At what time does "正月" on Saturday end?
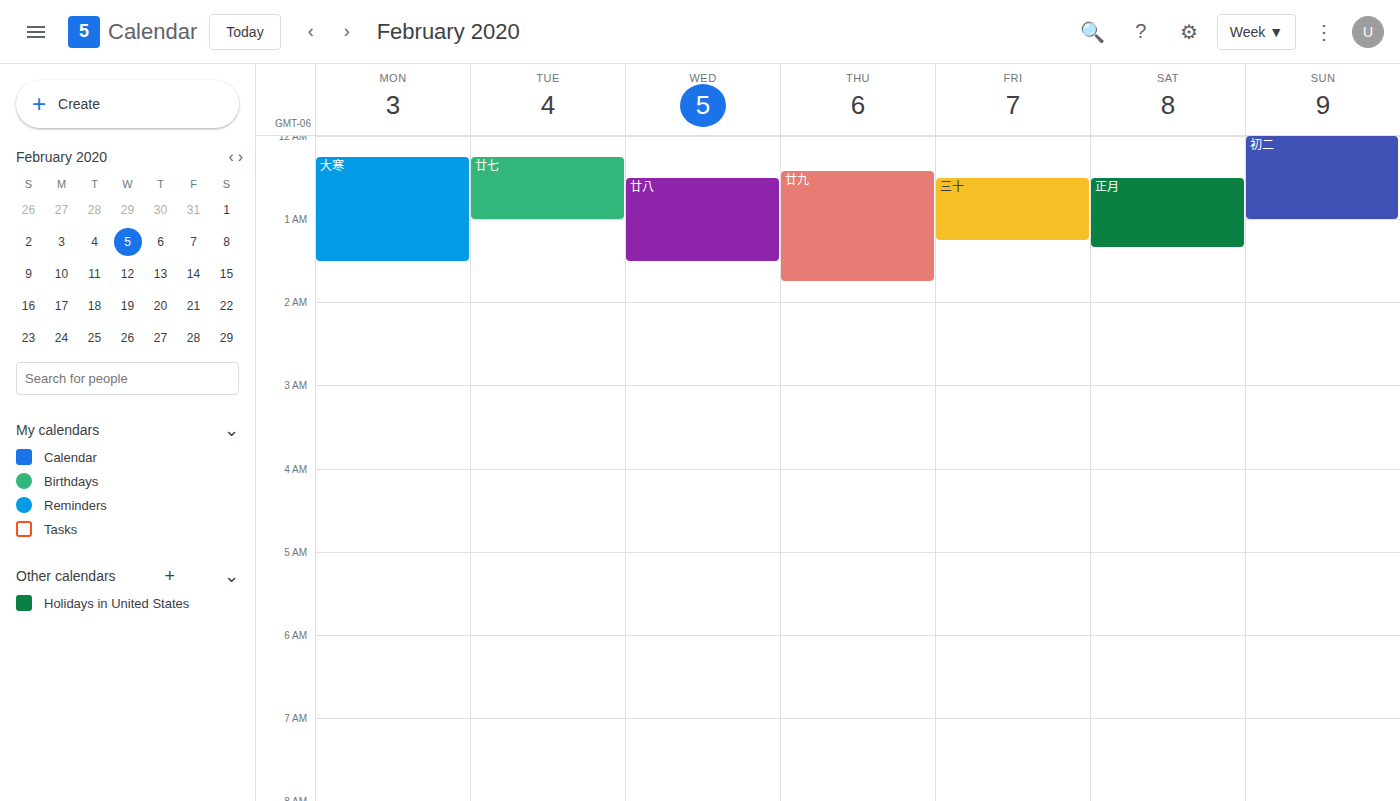
01:20